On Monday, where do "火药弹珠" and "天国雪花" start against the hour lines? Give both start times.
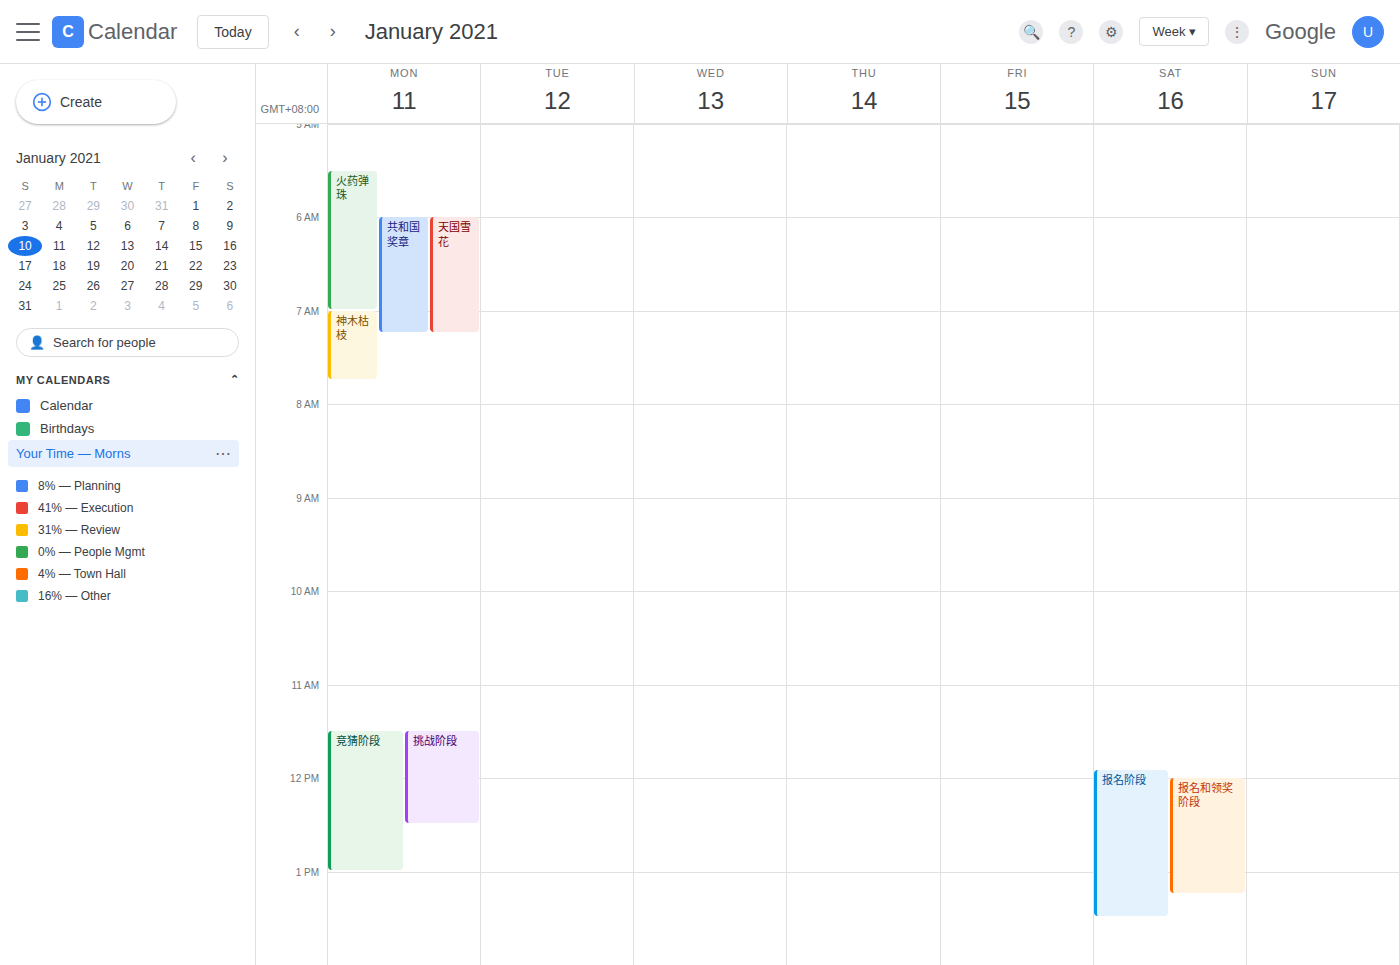
"火药弹珠": 5:30 AM, halfway between the 5 AM and 6 AM lines. "天国雪花": 6:00 AM, exactly on the 6 AM line.